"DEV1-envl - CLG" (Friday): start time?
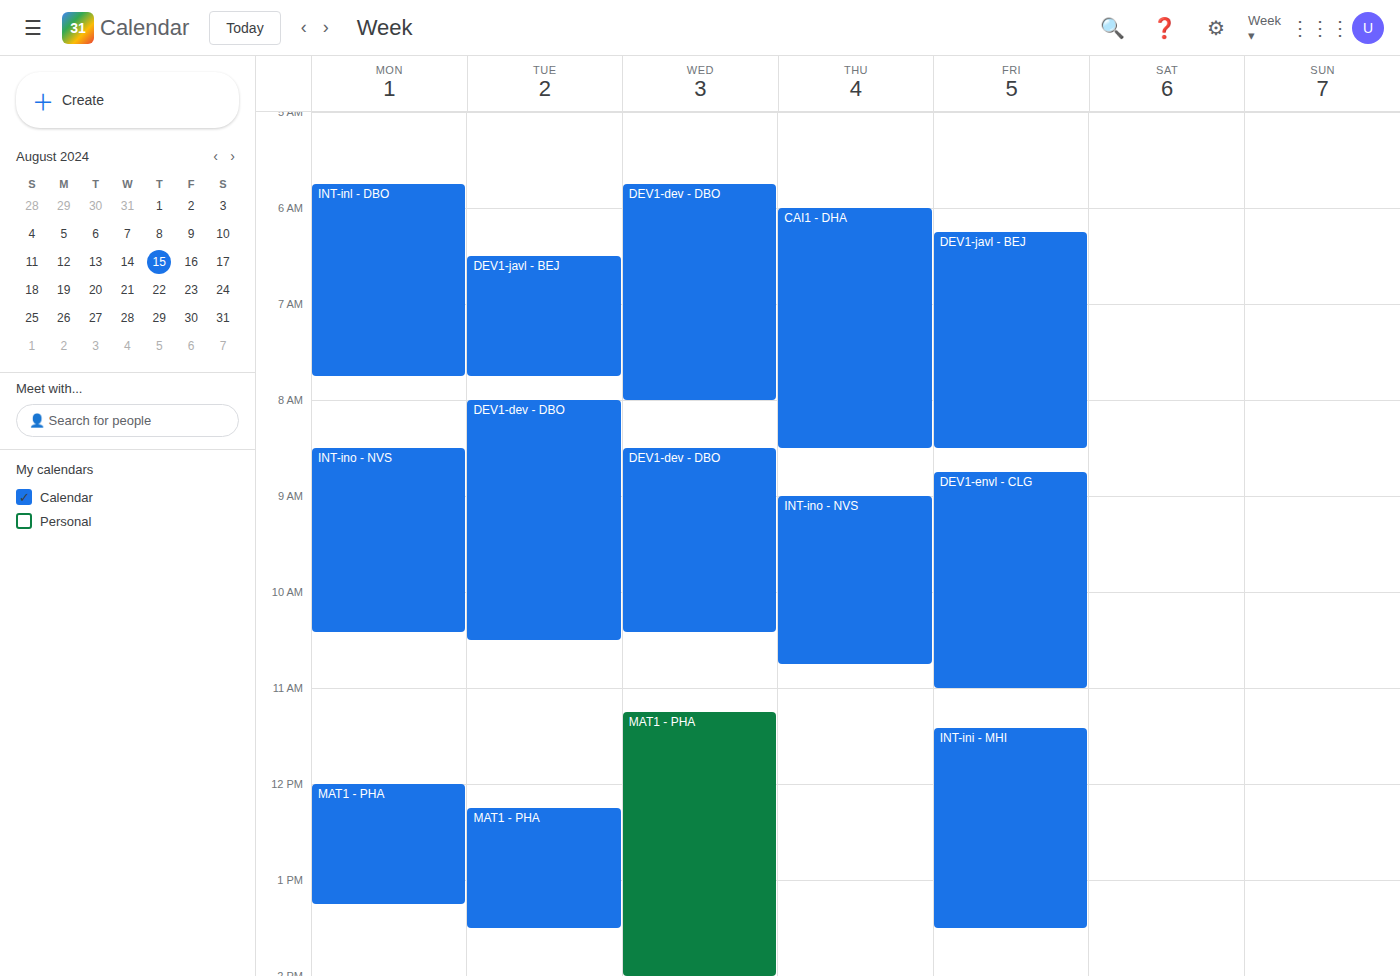
8:45 AM